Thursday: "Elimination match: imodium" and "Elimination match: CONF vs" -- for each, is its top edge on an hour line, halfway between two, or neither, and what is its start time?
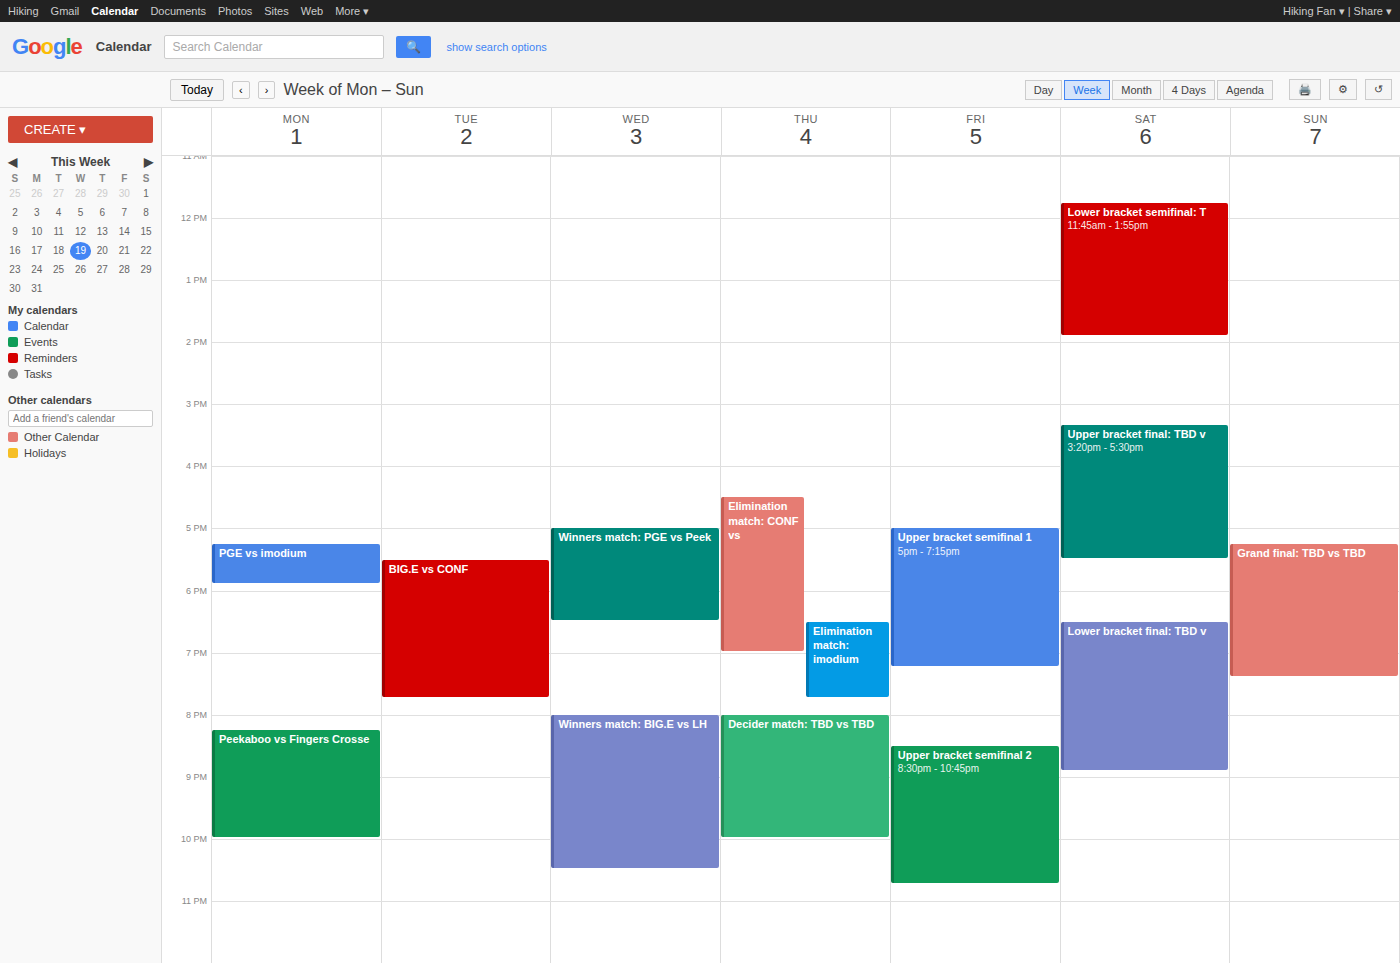
"Elimination match: imodium": 6:30 PM, halfway between the 6 PM and 7 PM lines. "Elimination match: CONF vs": 4:30 PM, halfway between the 4 PM and 5 PM lines.